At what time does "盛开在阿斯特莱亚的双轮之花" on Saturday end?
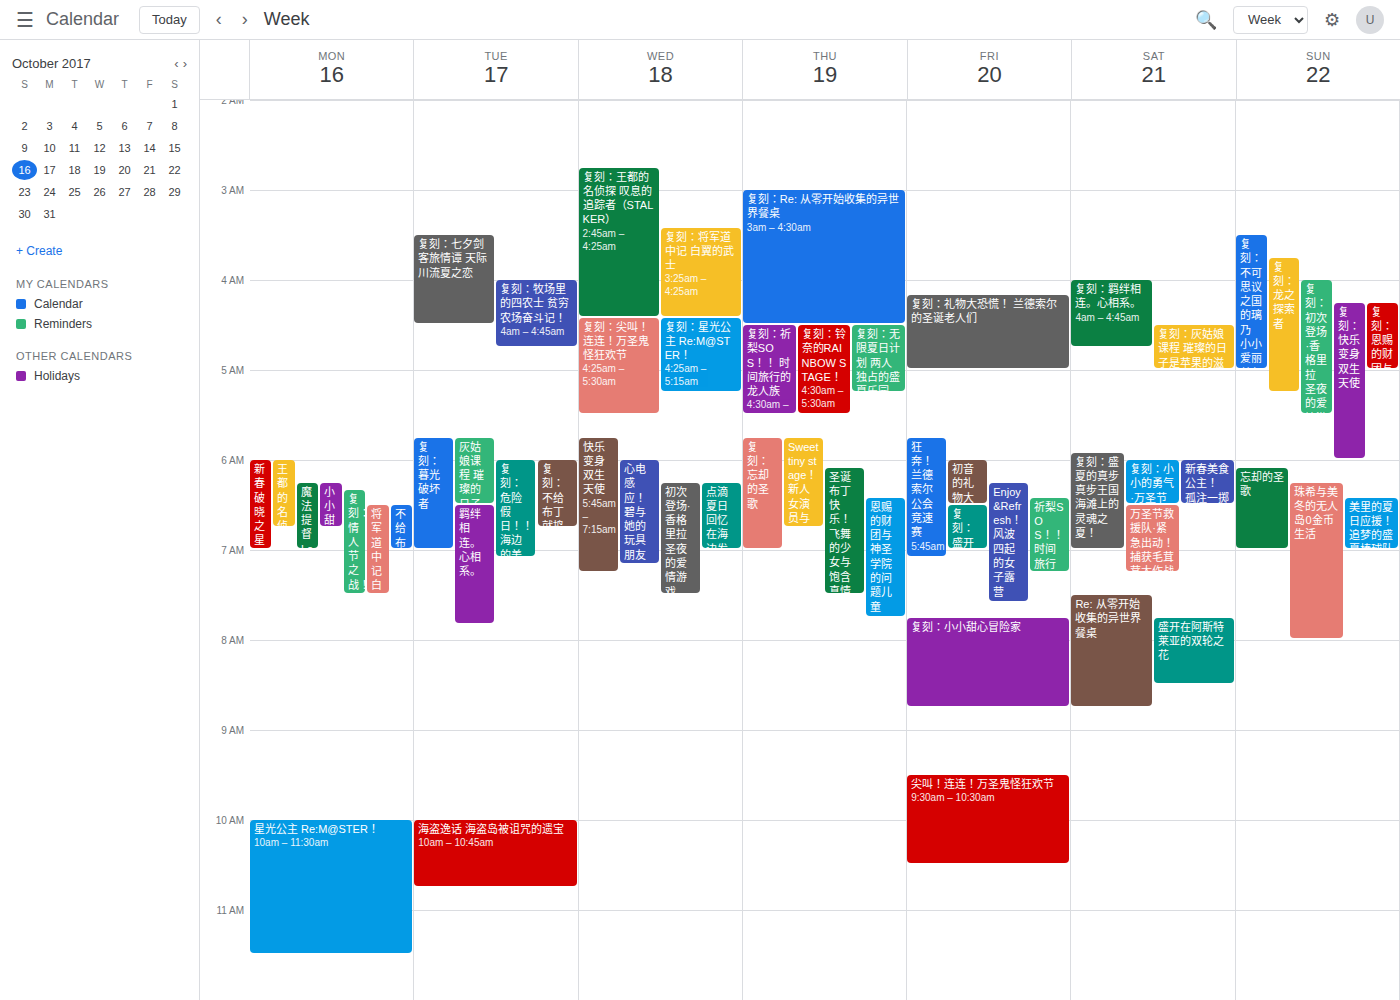
8:30 AM